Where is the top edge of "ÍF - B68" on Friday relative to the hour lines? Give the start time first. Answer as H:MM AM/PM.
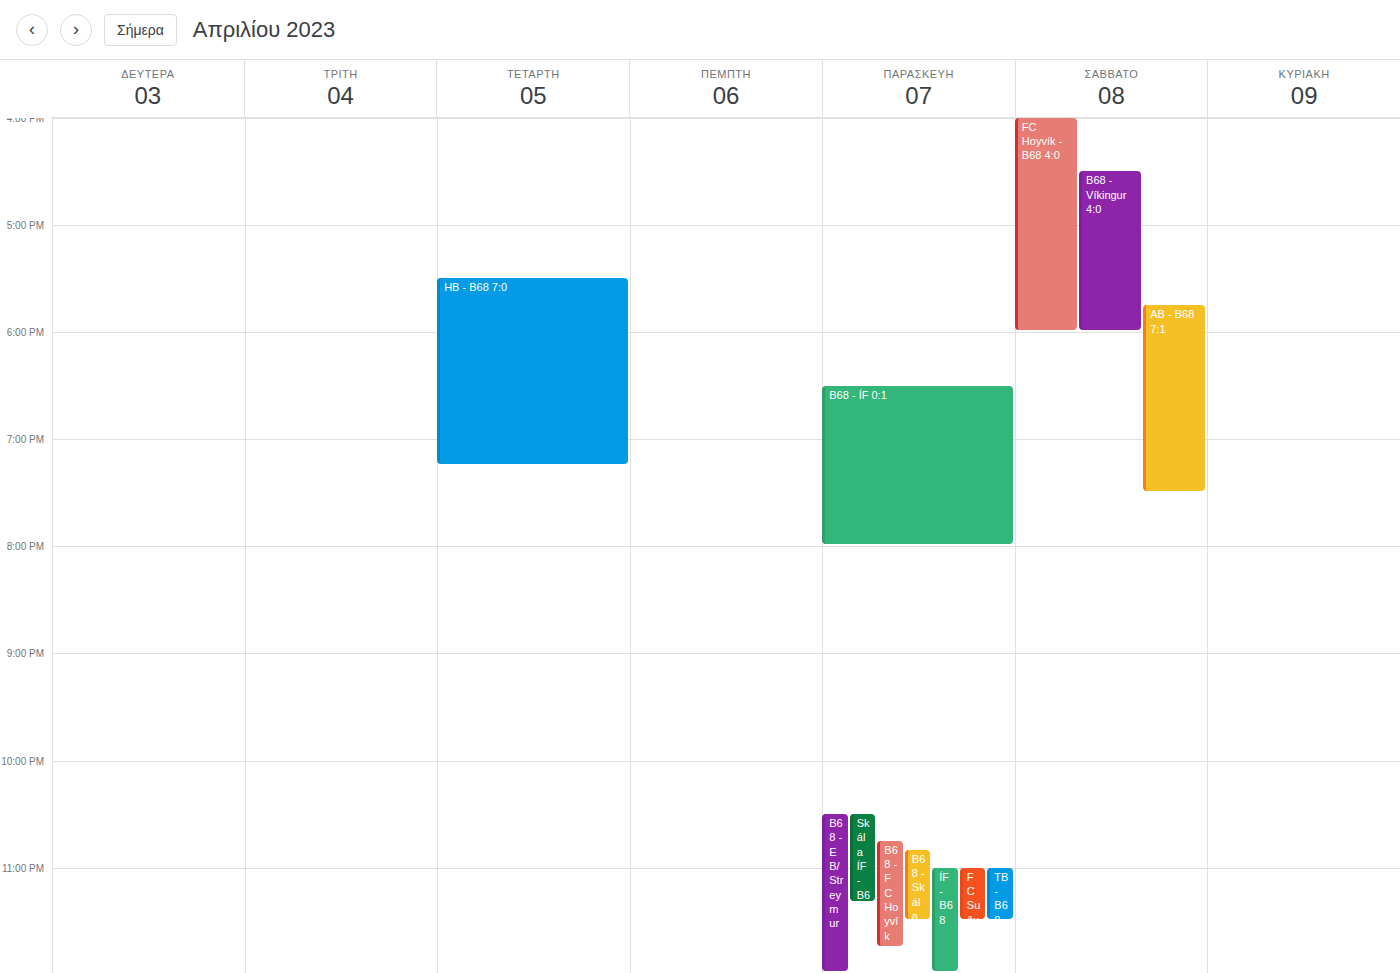
11:00 PM -- exactly on the 11 PM line.